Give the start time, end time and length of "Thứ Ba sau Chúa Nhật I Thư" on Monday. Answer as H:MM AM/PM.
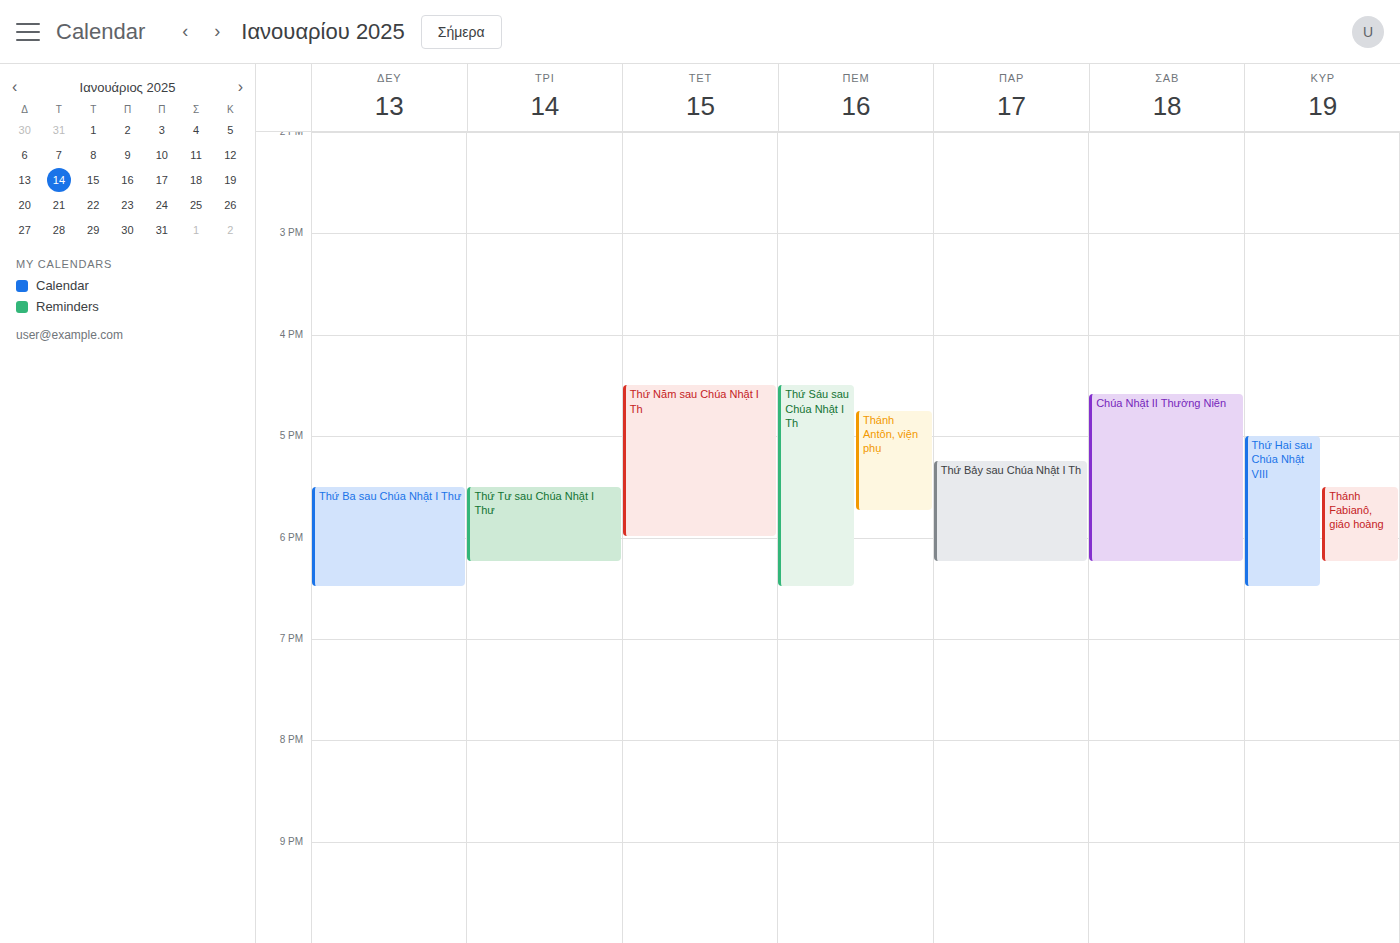
5:30 PM to 6:30 PM, 1 hour